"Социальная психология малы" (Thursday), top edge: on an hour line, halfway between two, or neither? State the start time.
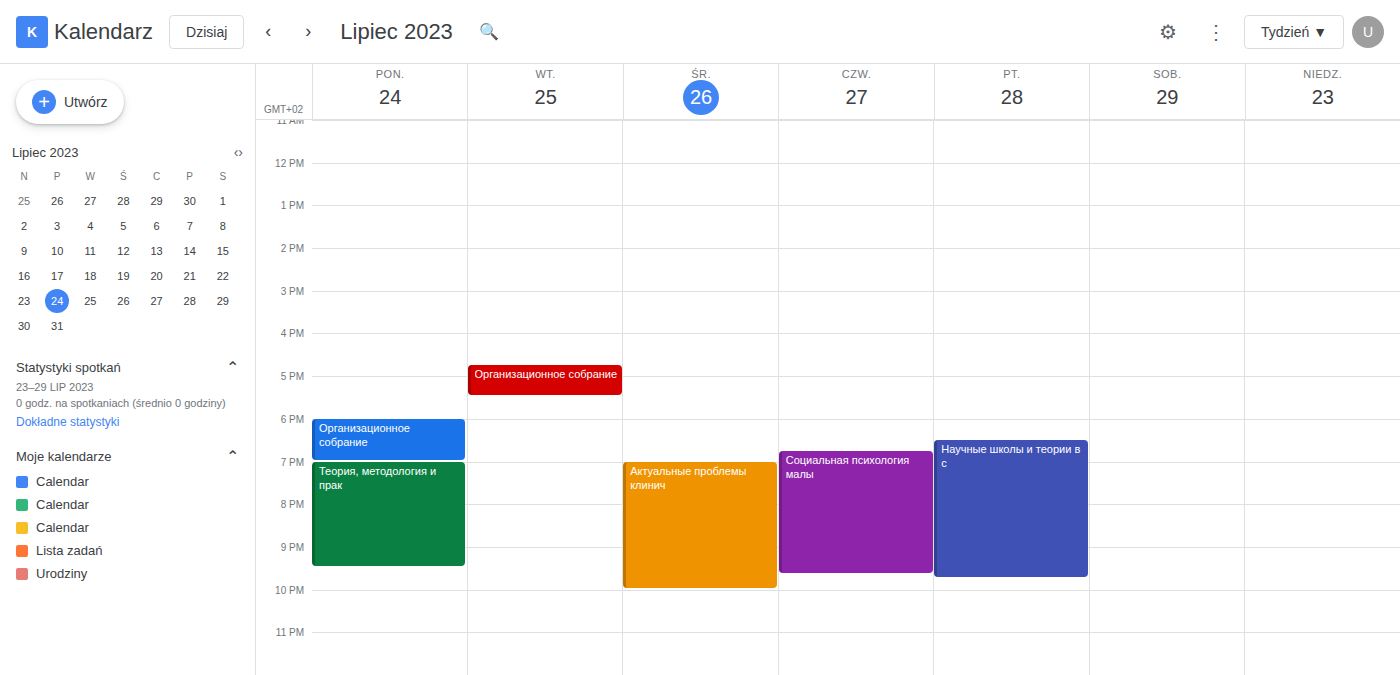
6:45 PM -- neither: three quarters of the way from the 6 PM line to the 7 PM line.